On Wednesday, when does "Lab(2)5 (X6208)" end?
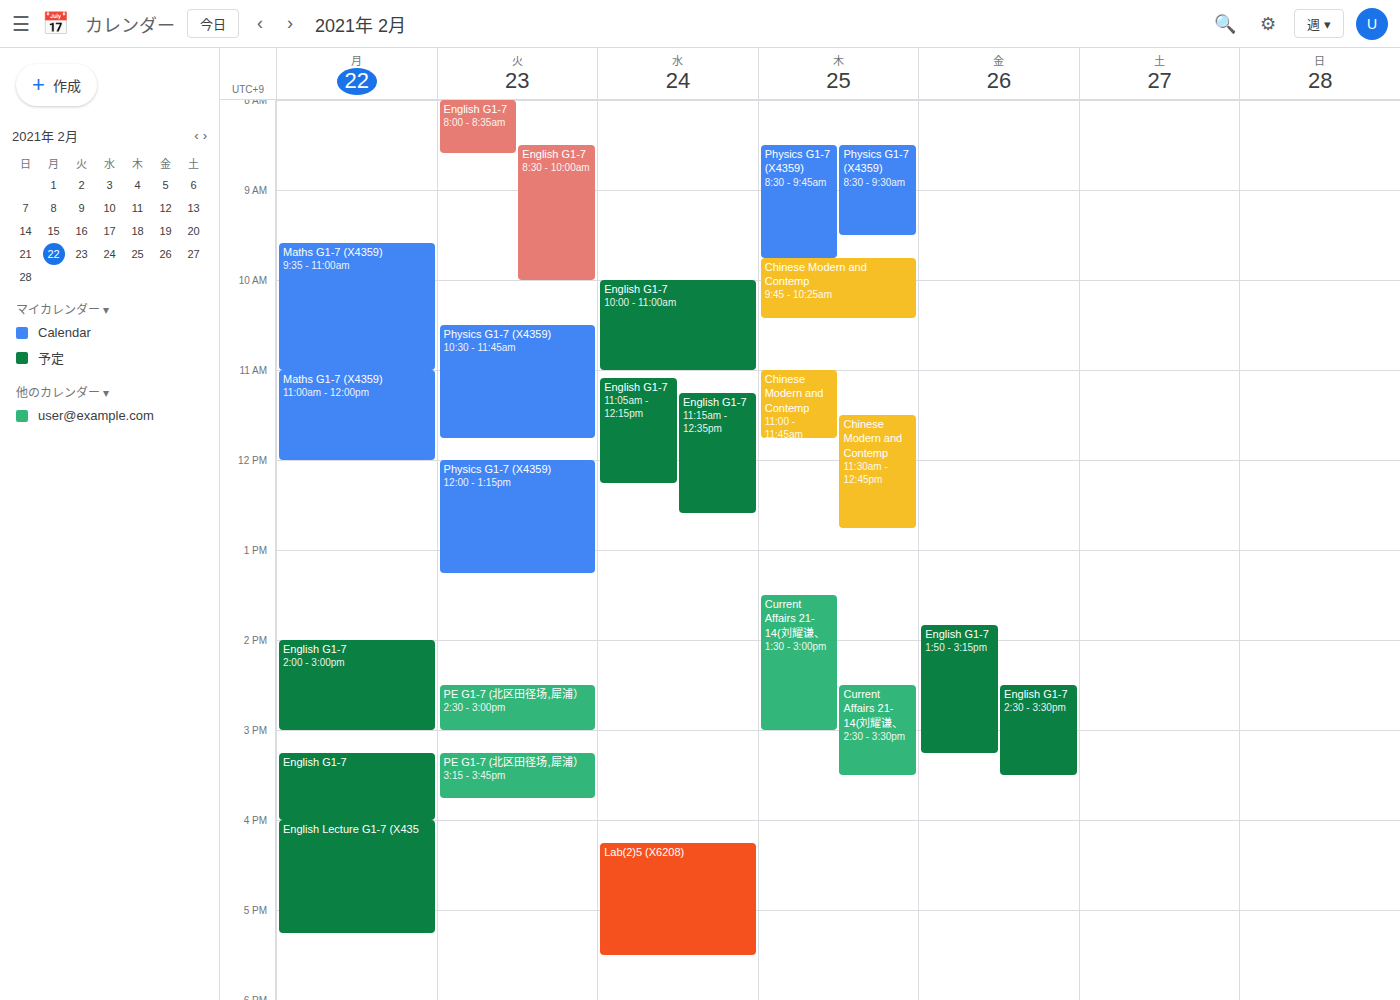
5:30 PM